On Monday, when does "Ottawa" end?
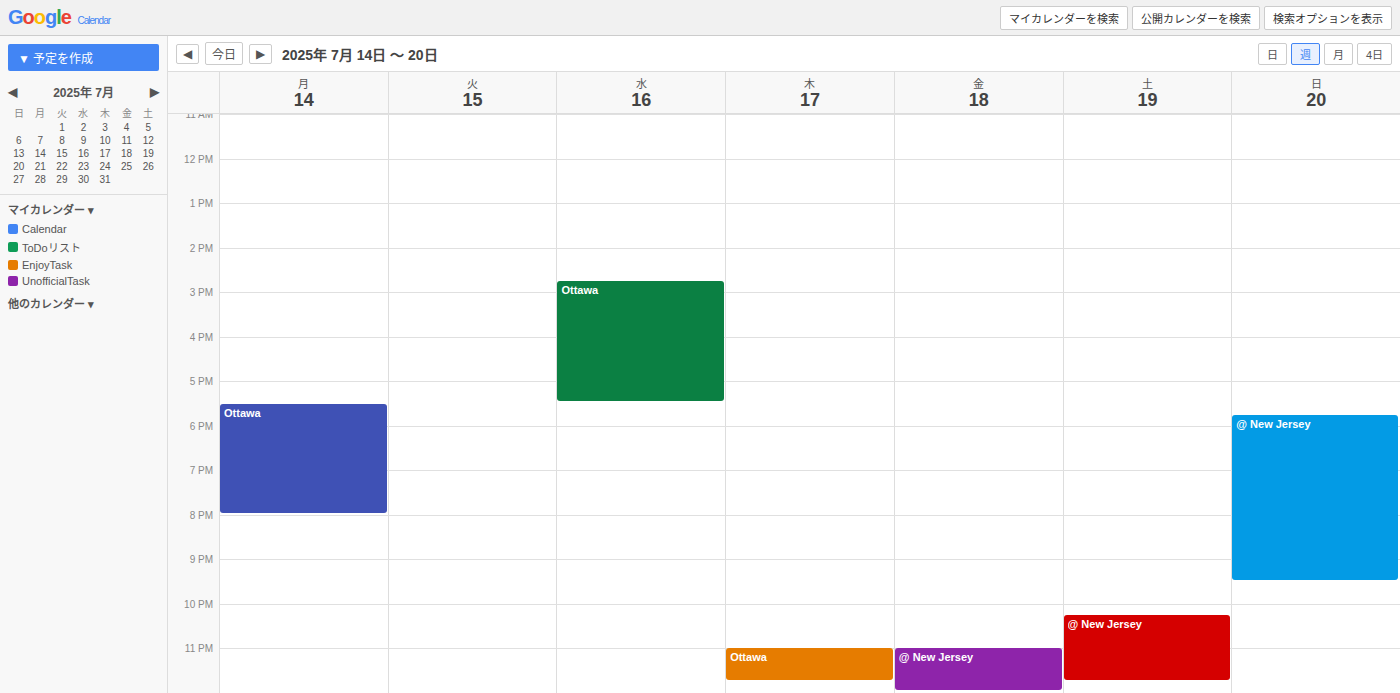
20:00